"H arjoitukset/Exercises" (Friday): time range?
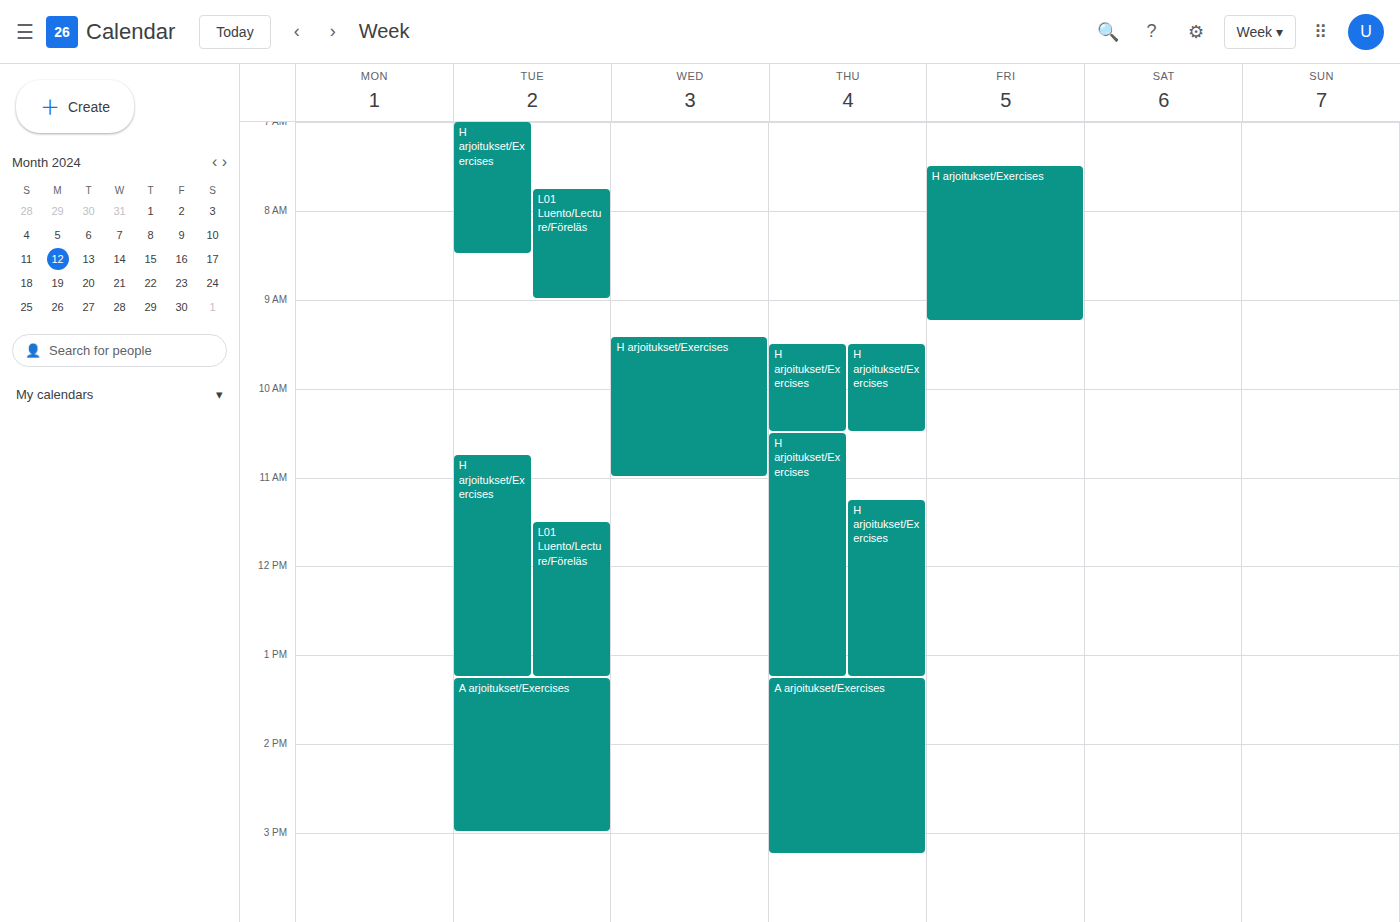
7:30 AM to 9:15 AM